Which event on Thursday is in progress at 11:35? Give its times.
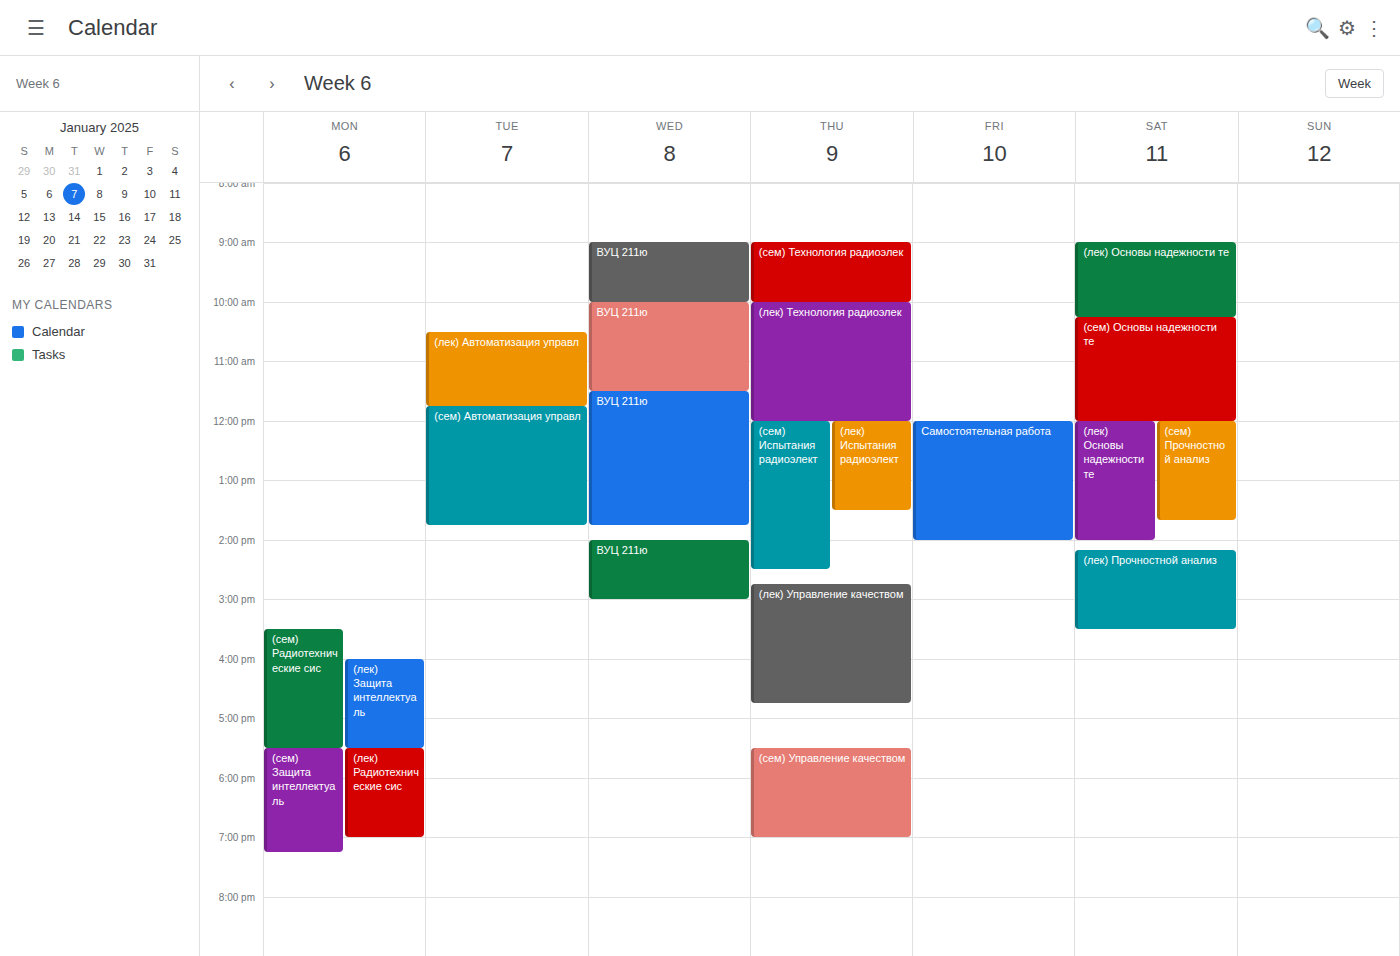
"(лек) Технология радиоэлек", 10:00 to 12:00